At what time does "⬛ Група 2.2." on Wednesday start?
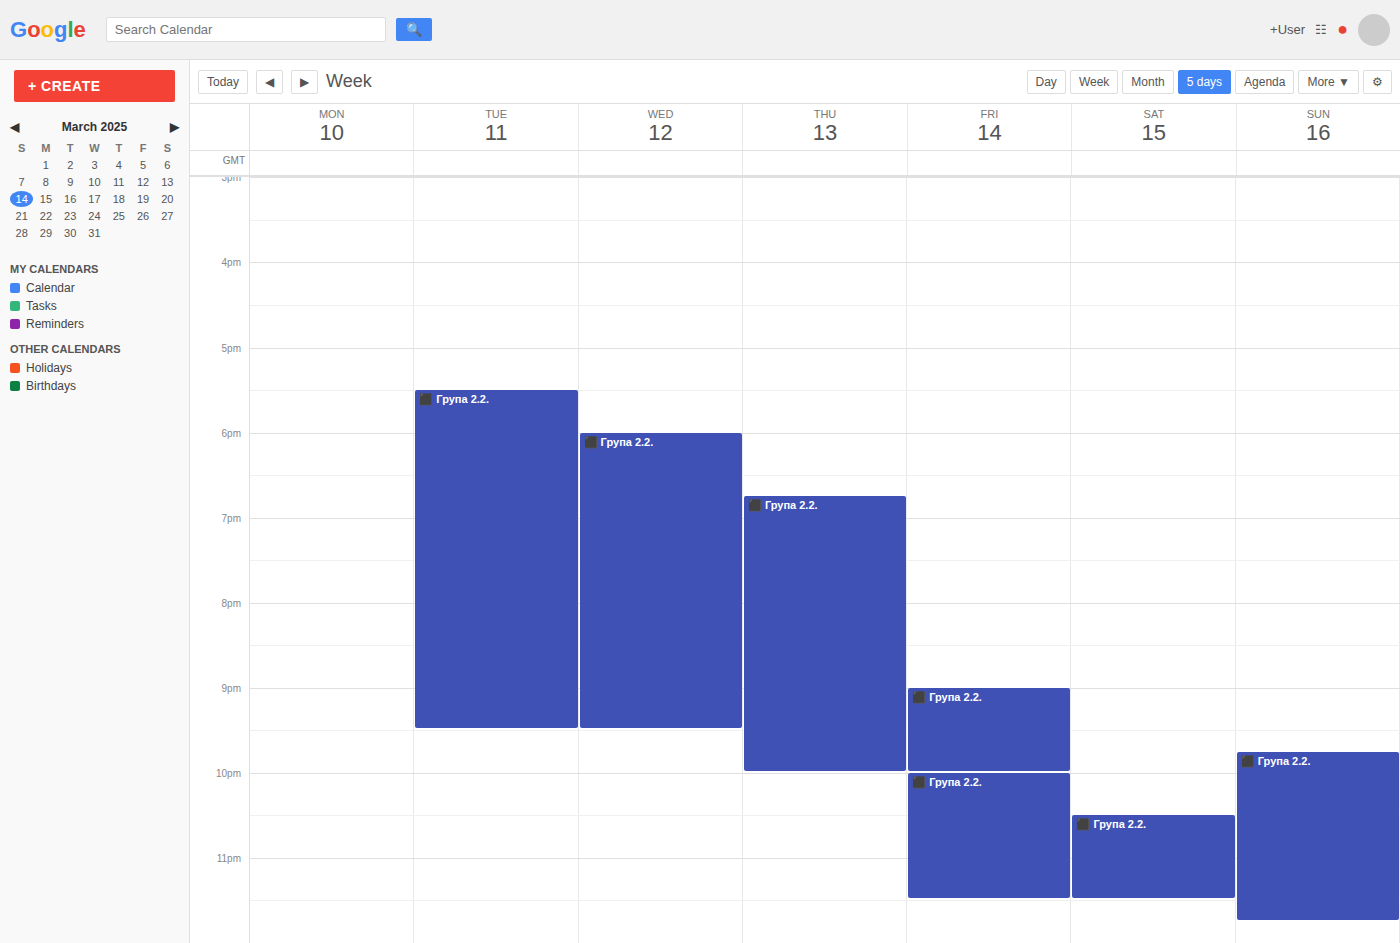
6:00 PM